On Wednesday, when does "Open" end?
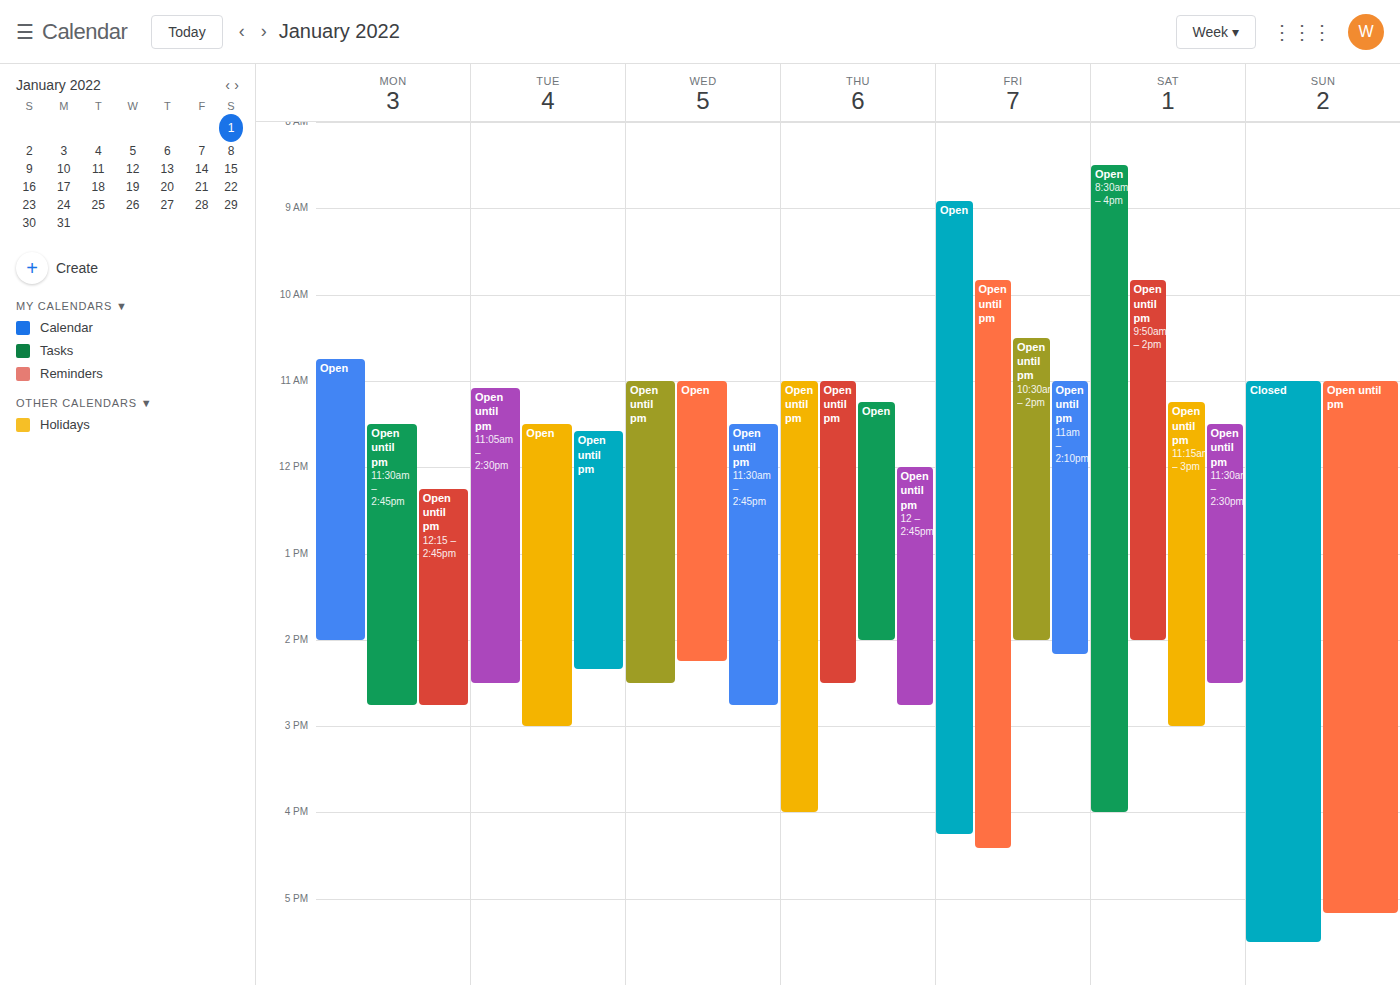
2:15 PM